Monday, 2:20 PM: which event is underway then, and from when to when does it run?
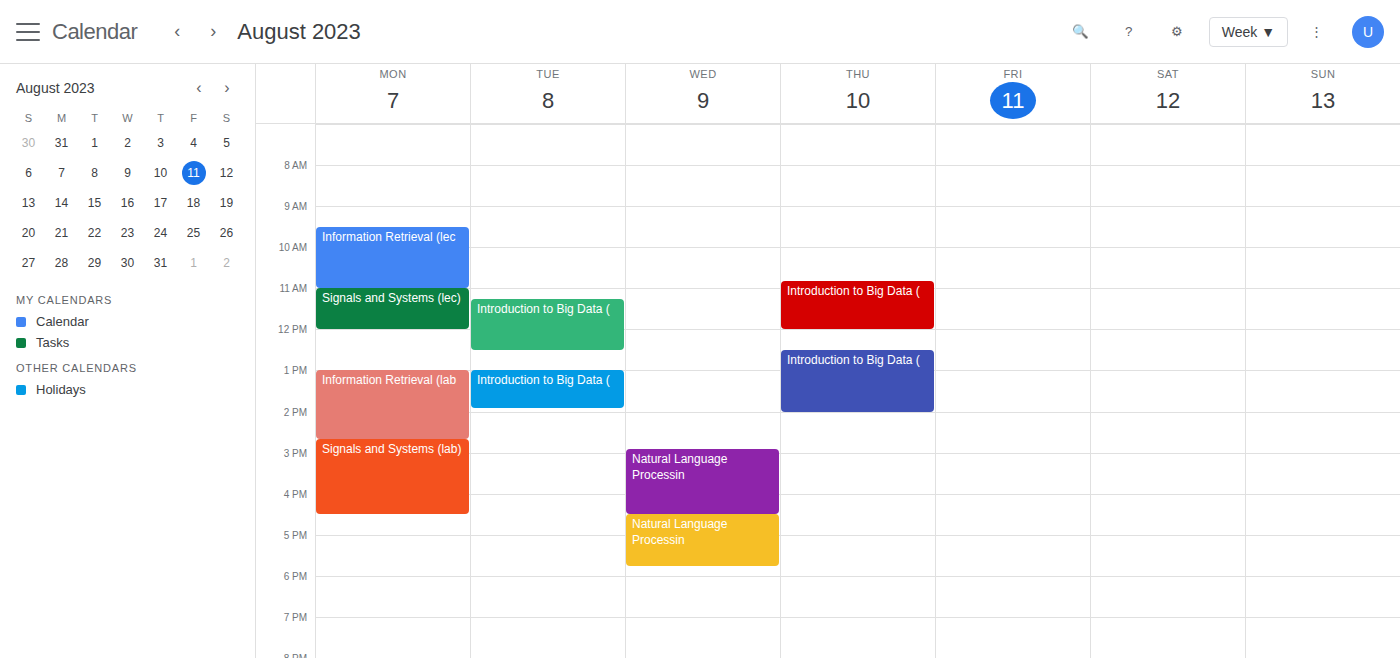
"Information Retrieval (lab", 1:00 PM to 2:40 PM